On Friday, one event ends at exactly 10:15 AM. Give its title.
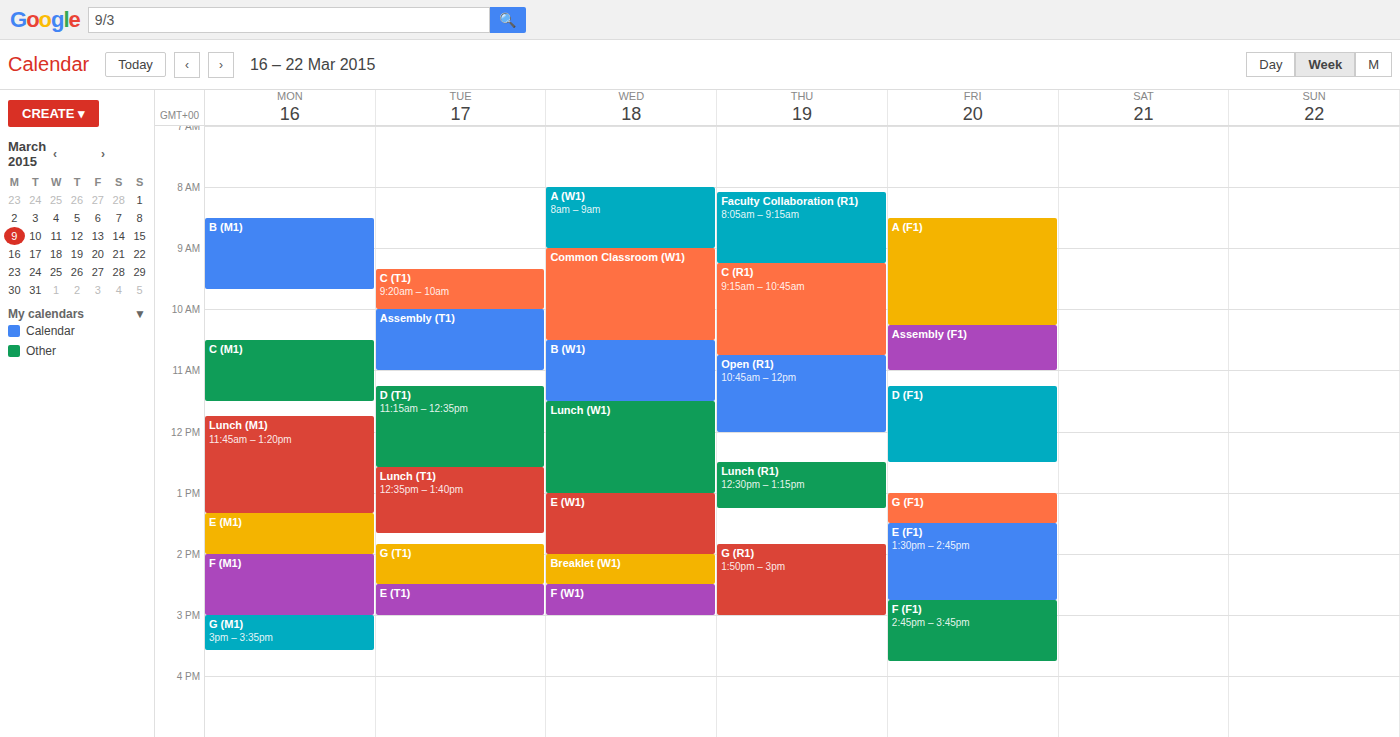
"A (F1)"